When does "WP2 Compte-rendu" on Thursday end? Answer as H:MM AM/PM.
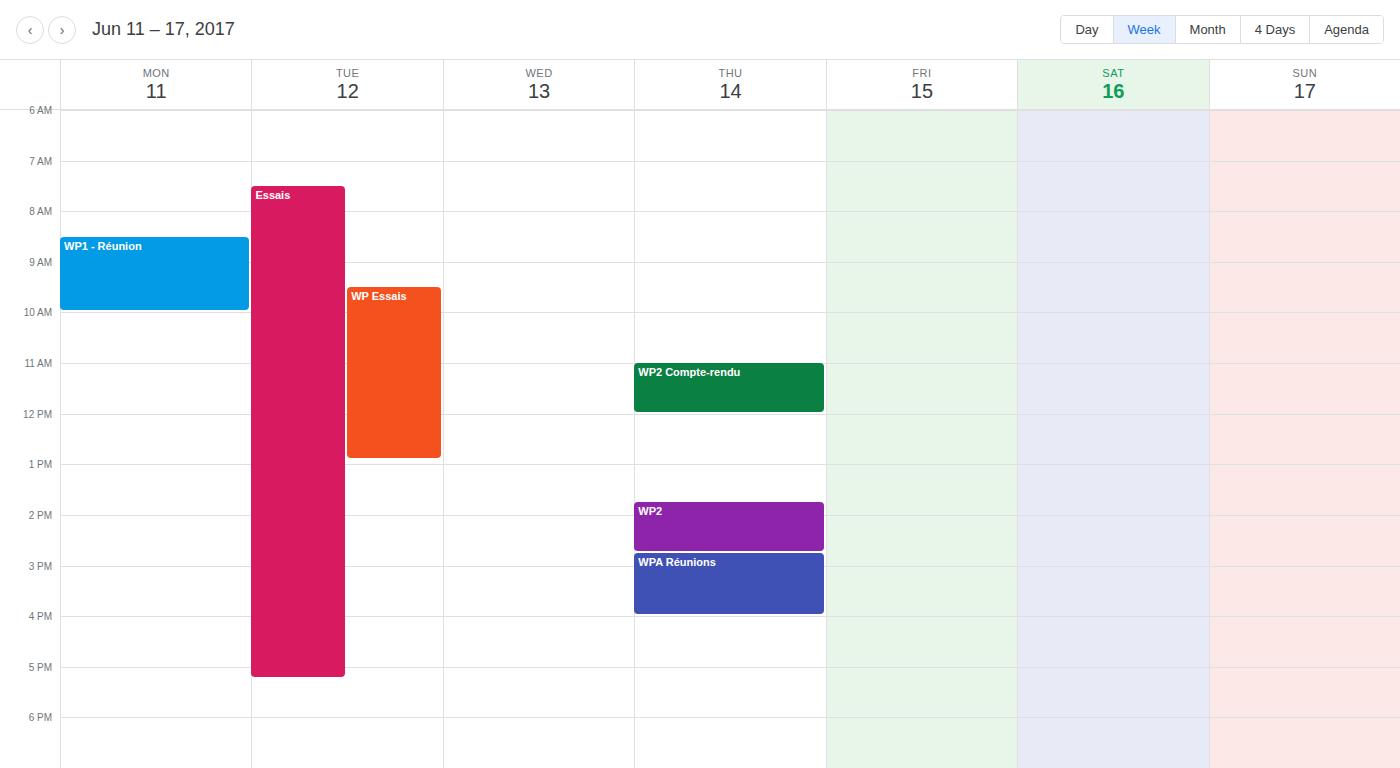
12:00 PM